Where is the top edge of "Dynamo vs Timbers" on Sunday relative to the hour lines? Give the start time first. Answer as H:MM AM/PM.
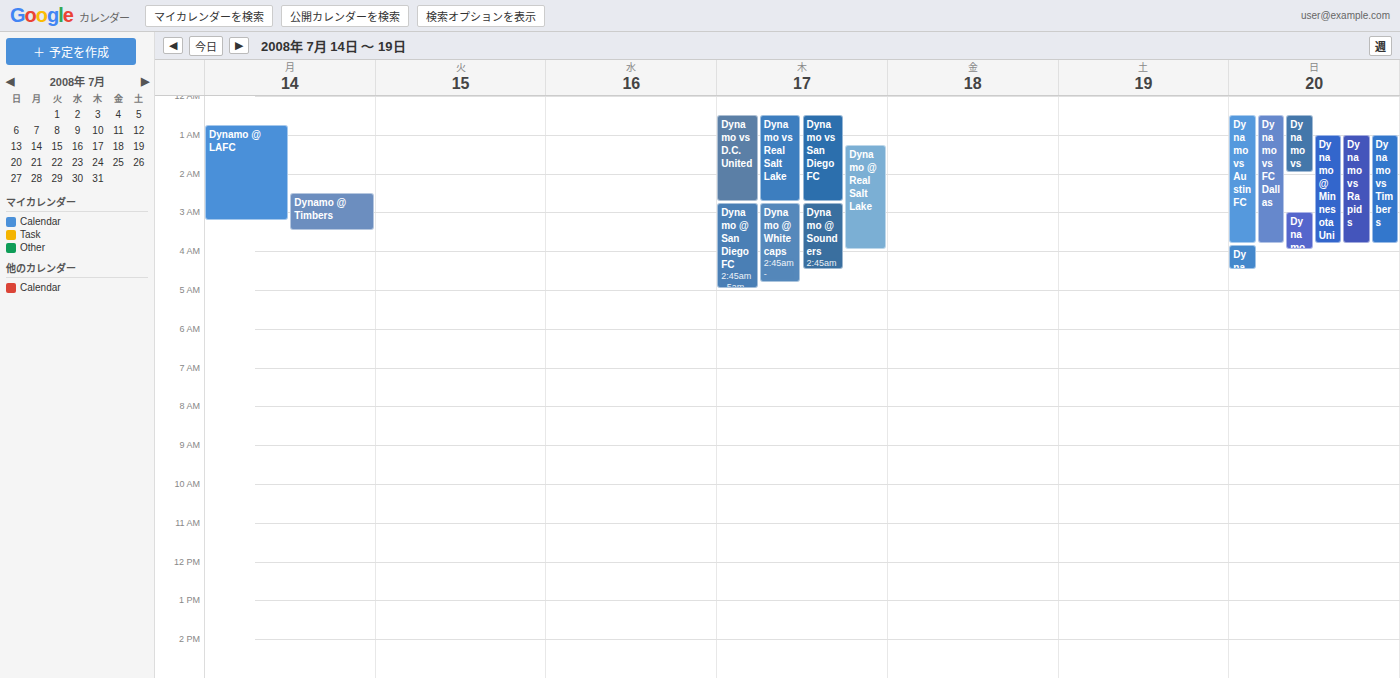
1:00 AM -- exactly on the 1 AM line.